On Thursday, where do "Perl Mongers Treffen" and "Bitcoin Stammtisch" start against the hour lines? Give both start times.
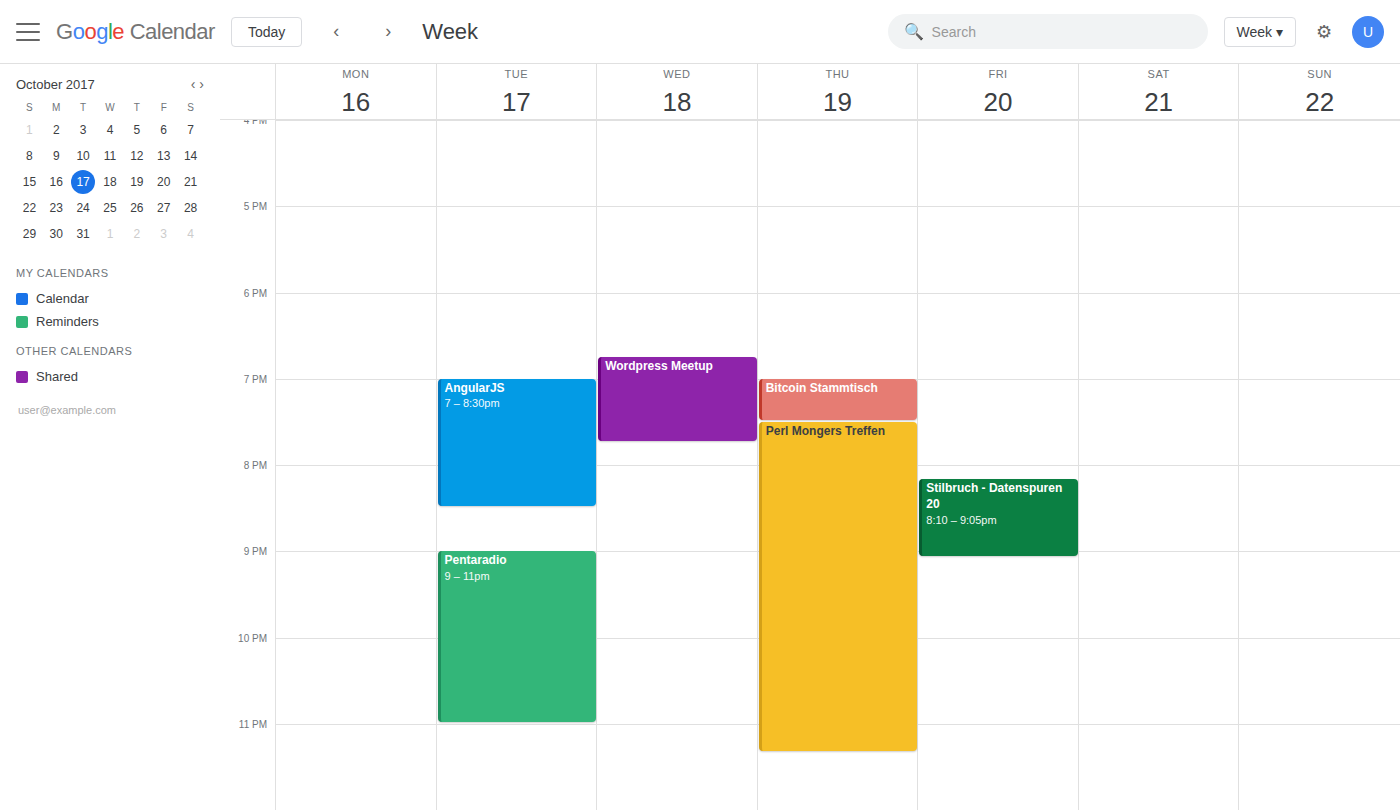
"Perl Mongers Treffen": 7:30 PM, halfway between the 7 PM and 8 PM lines. "Bitcoin Stammtisch": 7:00 PM, exactly on the 7 PM line.